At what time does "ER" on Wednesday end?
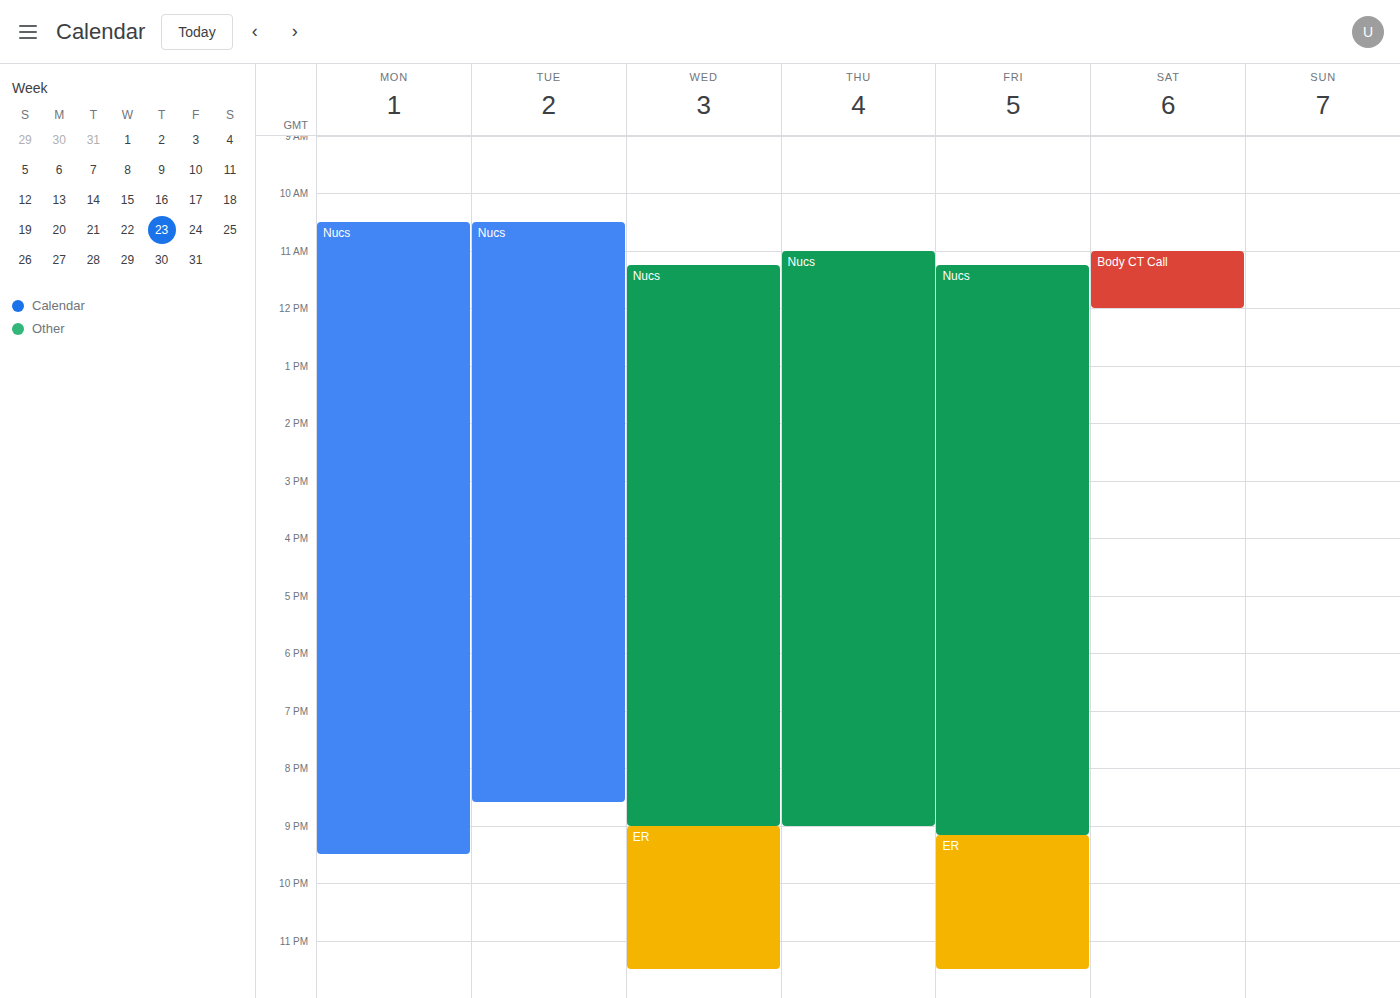
11:30 PM